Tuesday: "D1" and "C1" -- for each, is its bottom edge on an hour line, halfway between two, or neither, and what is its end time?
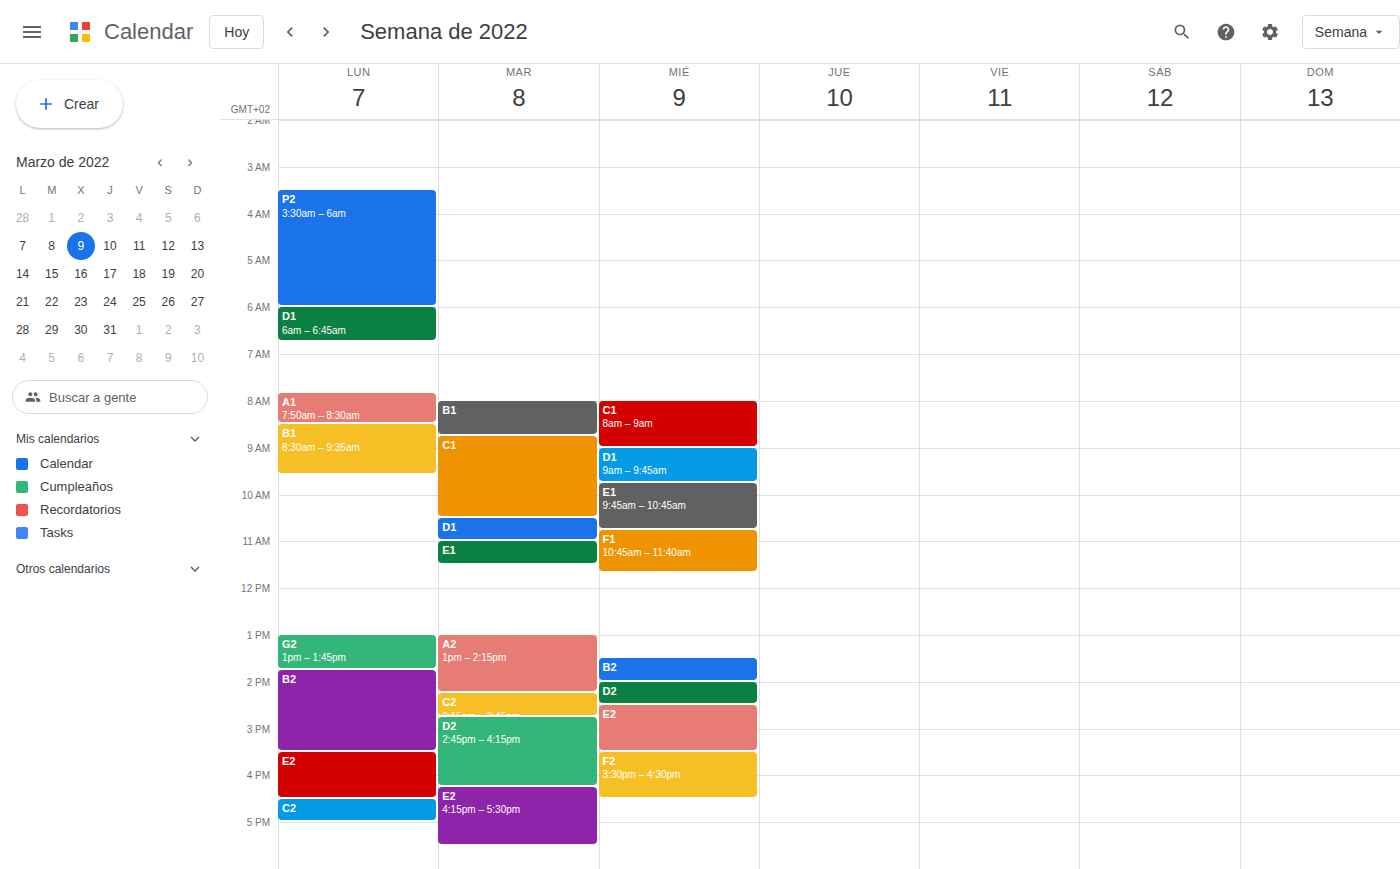
"D1": 11:00 AM, exactly on the 11 AM line. "C1": 10:30 AM, halfway between the 10 AM and 11 AM lines.